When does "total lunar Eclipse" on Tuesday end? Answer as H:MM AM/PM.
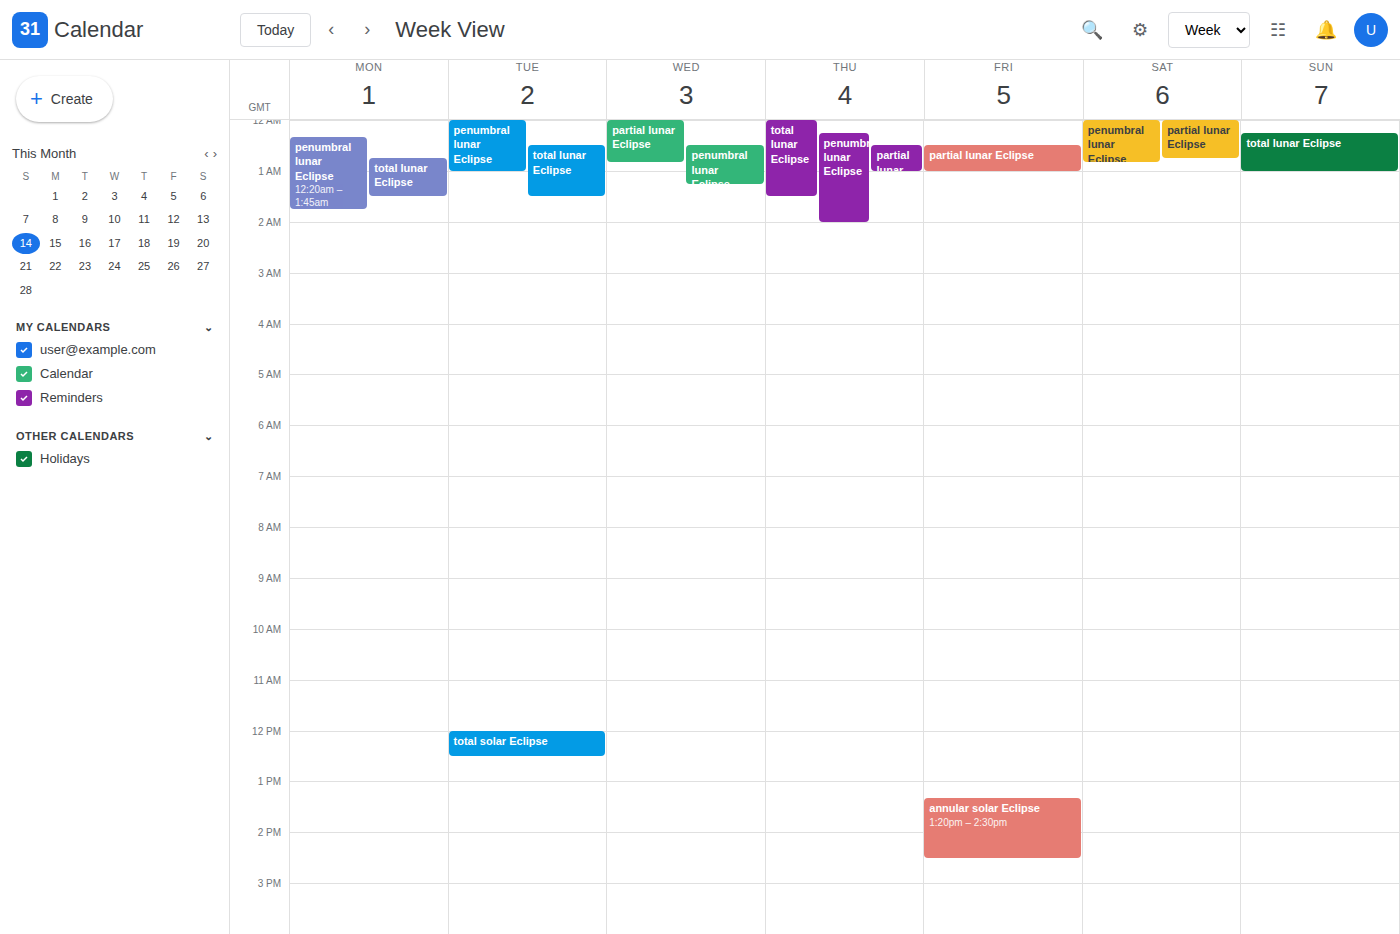
1:30 AM